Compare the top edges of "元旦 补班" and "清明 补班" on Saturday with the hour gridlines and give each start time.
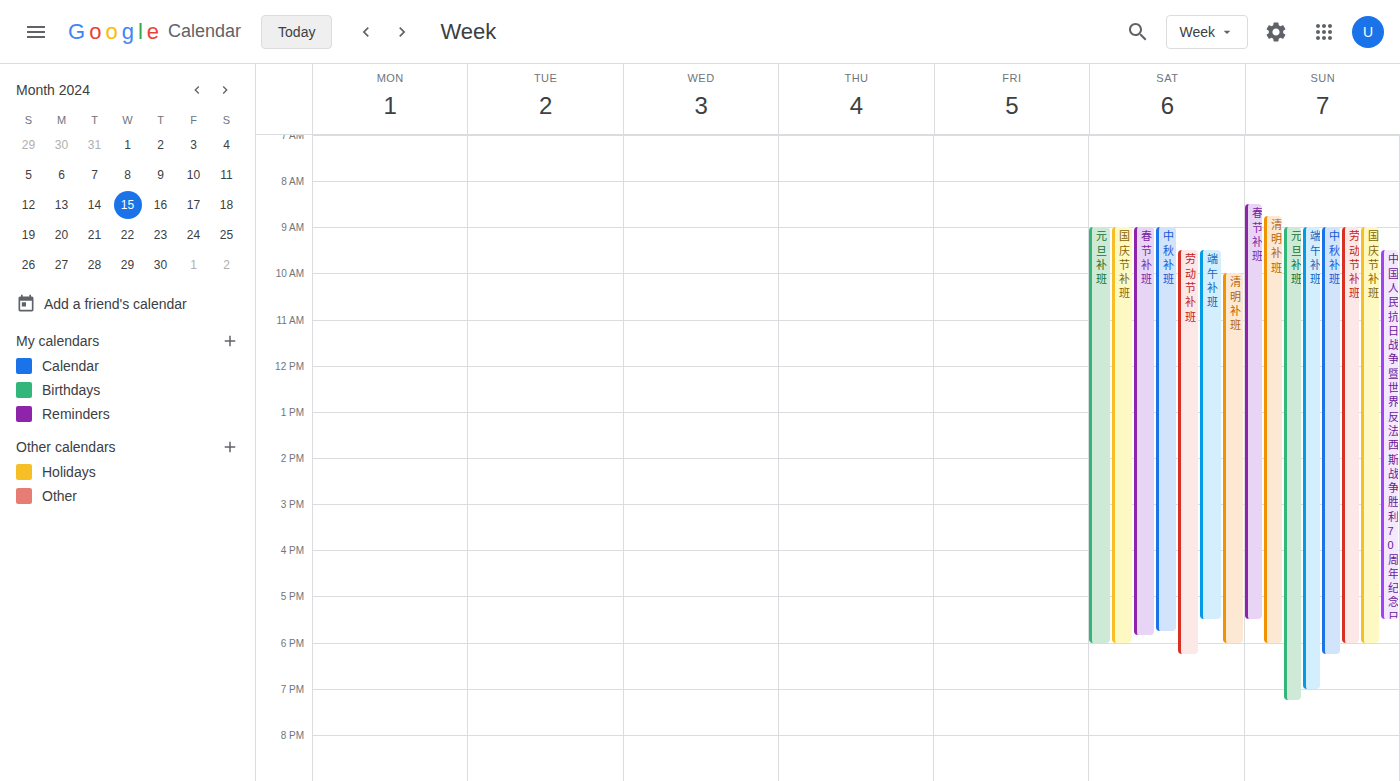
"元旦 补班": 09:00, exactly on the 09:00 line. "清明 补班": 10:00, exactly on the 10:00 line.